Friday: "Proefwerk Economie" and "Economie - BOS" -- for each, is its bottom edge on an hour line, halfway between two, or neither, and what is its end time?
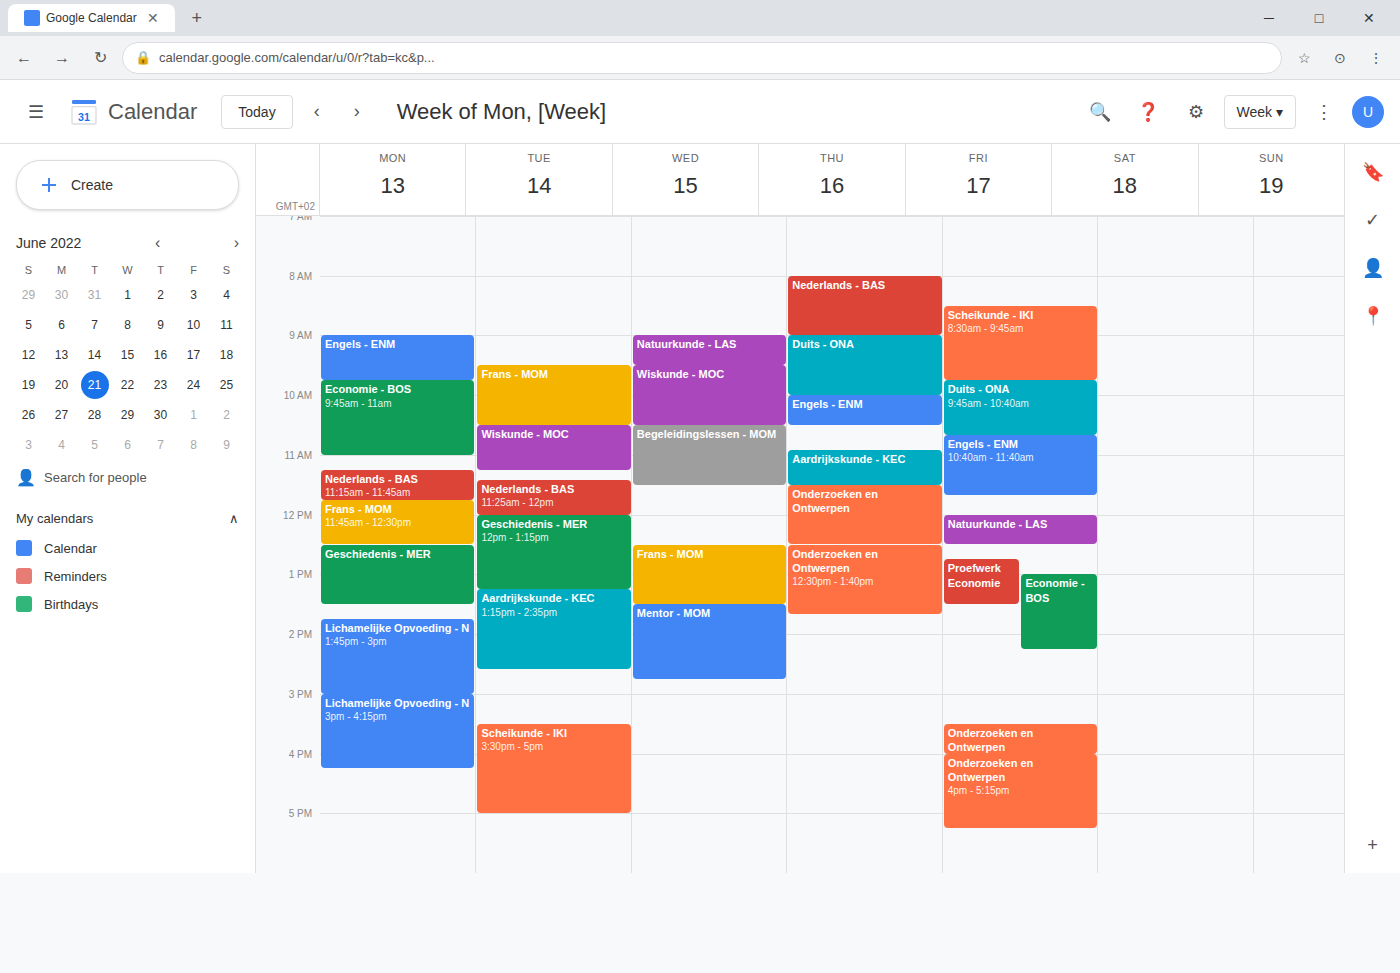
"Proefwerk Economie": 1:30 PM, halfway between the 1 PM and 2 PM lines. "Economie - BOS": 2:15 PM, neither: a quarter of the way from the 2 PM line to the 3 PM line.